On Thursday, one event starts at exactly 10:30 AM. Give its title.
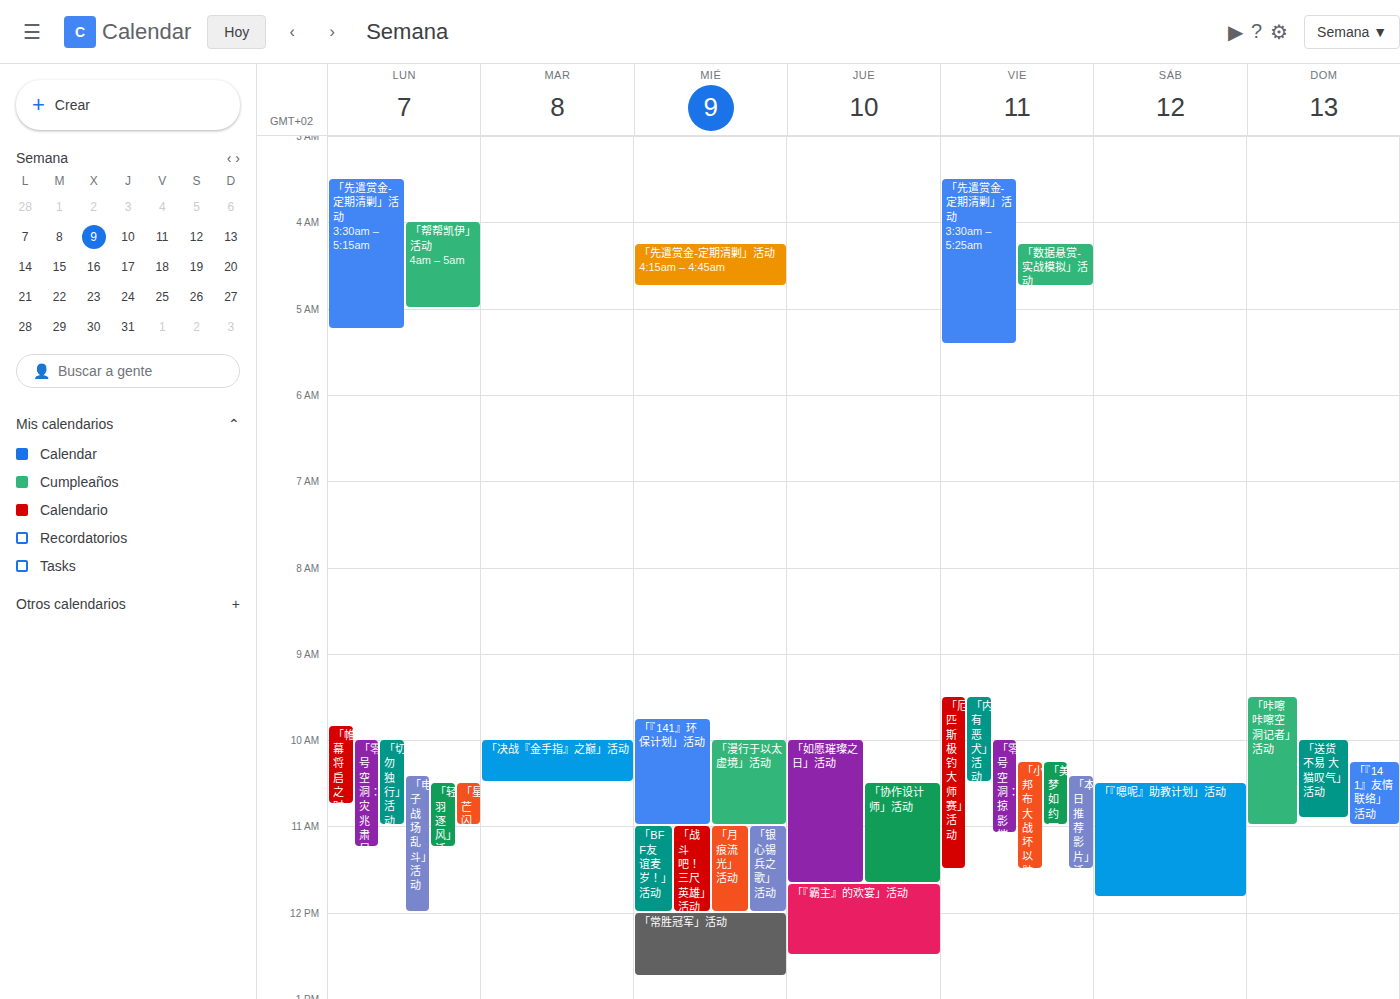
"「协作设计师」活动"